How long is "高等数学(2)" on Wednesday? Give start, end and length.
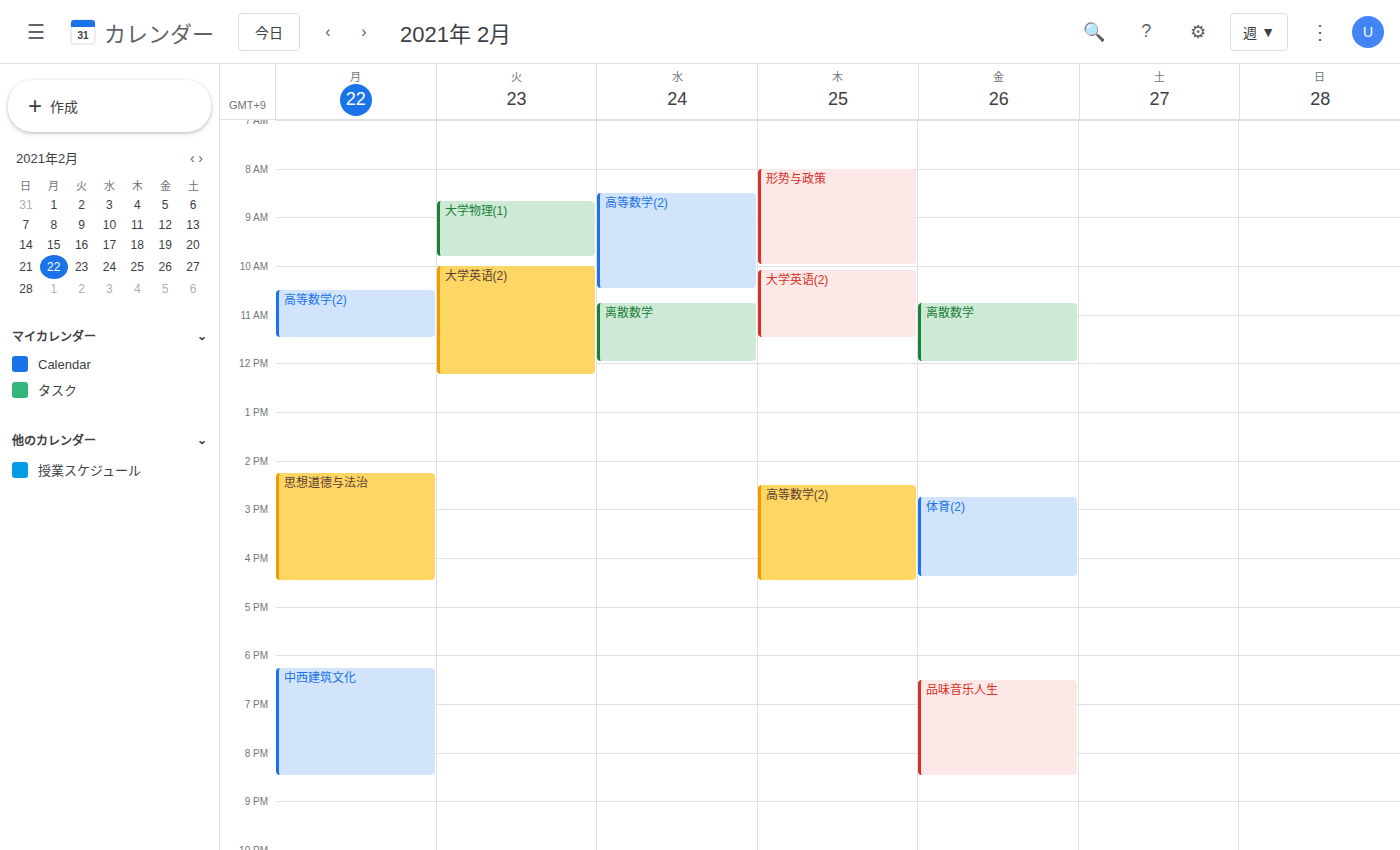
8:30 AM to 10:30 AM, 2 hours